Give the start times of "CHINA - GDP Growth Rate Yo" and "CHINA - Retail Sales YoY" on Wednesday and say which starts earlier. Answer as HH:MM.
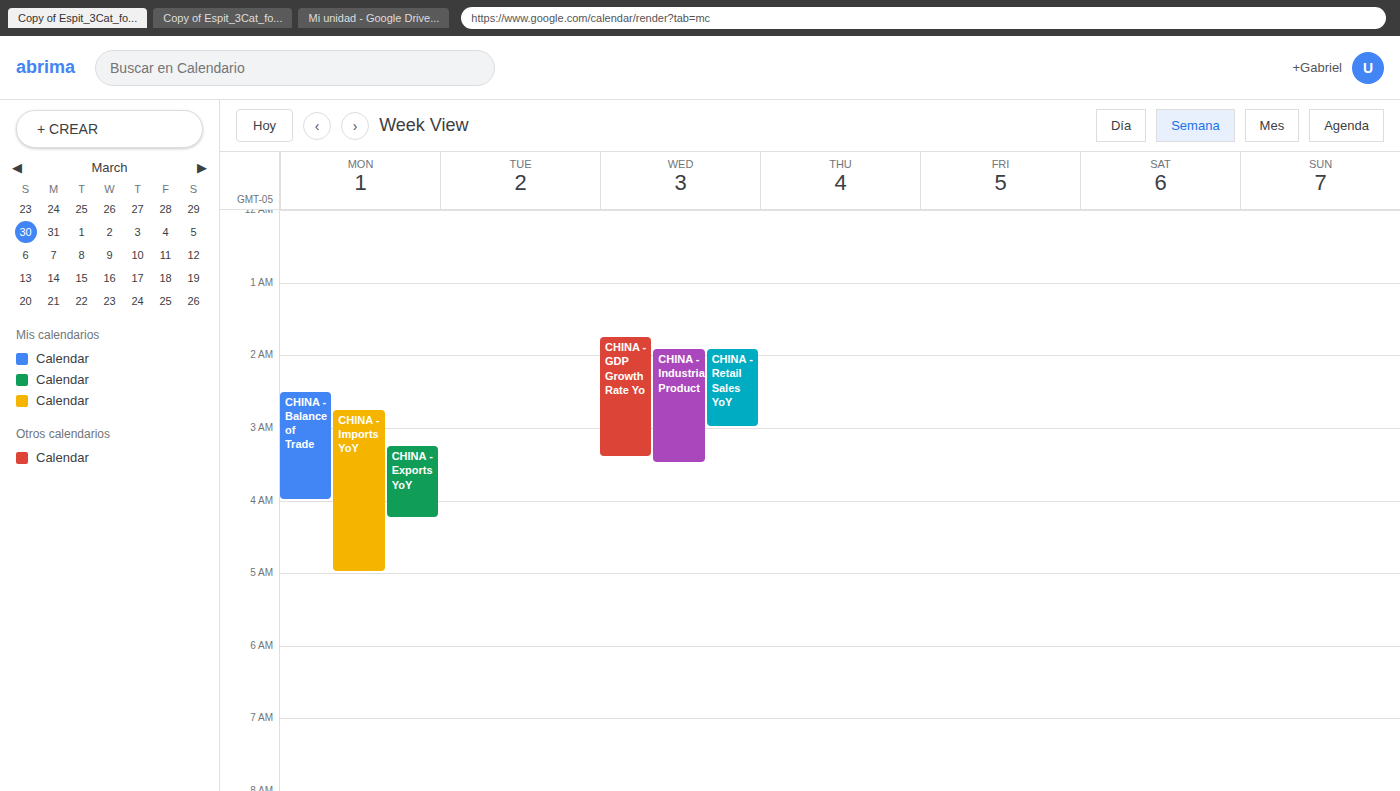
"CHINA - GDP Growth Rate Yo" 01:45; "CHINA - Retail Sales YoY" 01:55.